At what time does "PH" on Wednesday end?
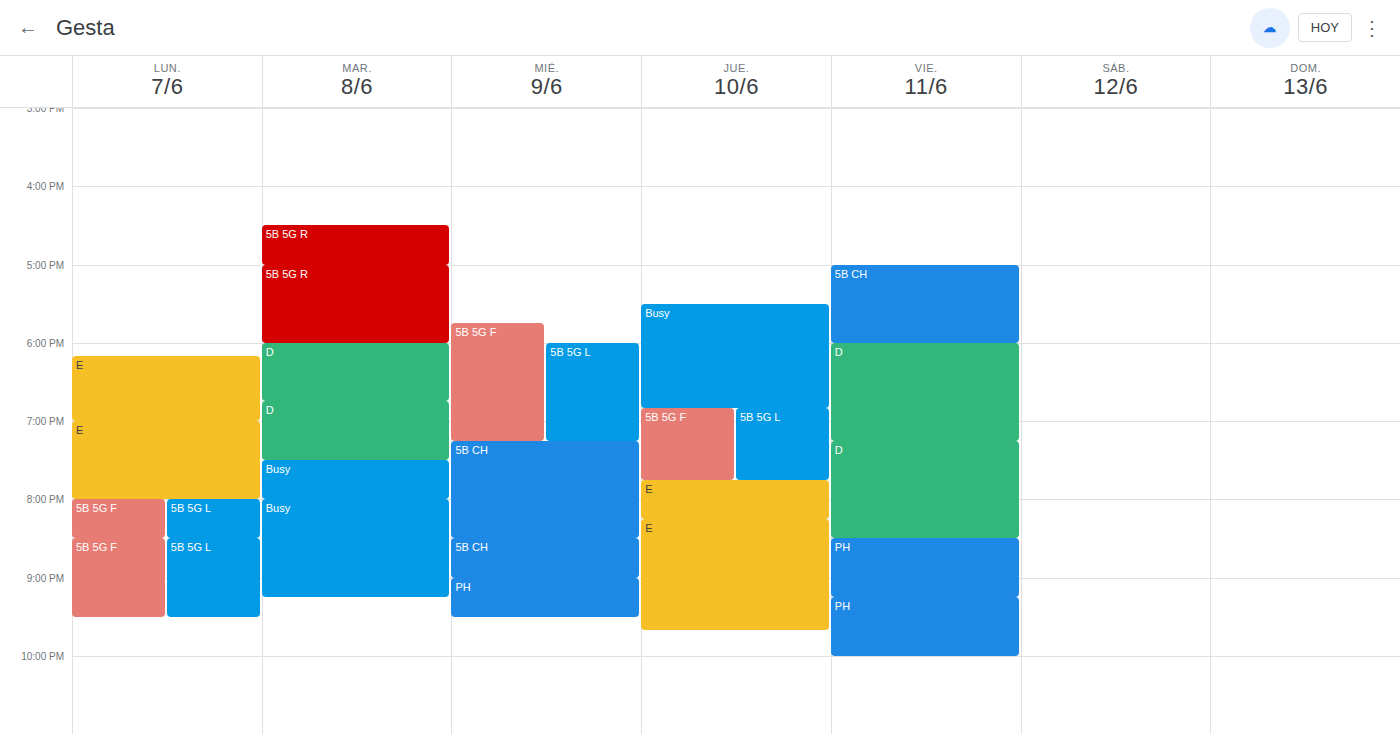
9:30 PM